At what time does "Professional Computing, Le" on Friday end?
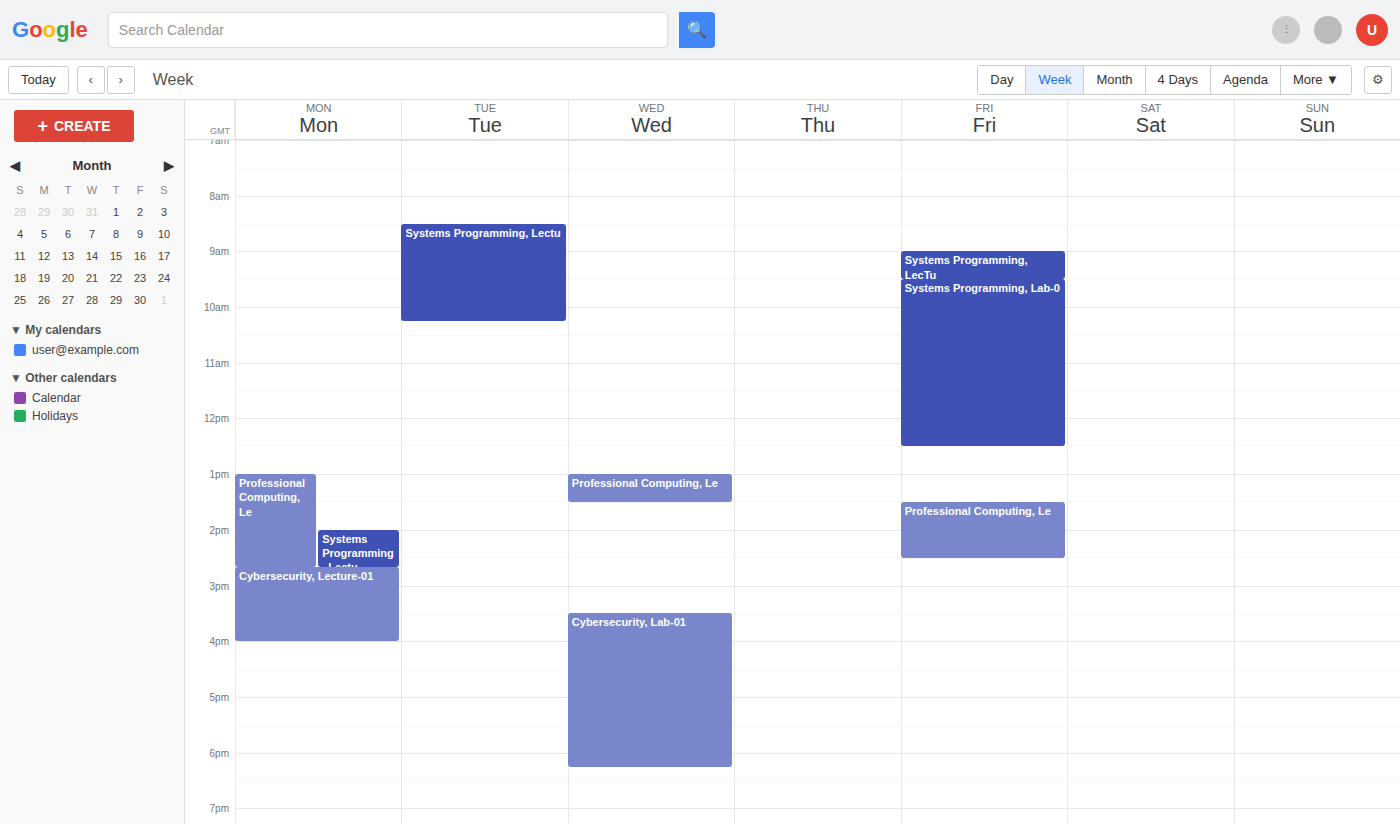
14:30